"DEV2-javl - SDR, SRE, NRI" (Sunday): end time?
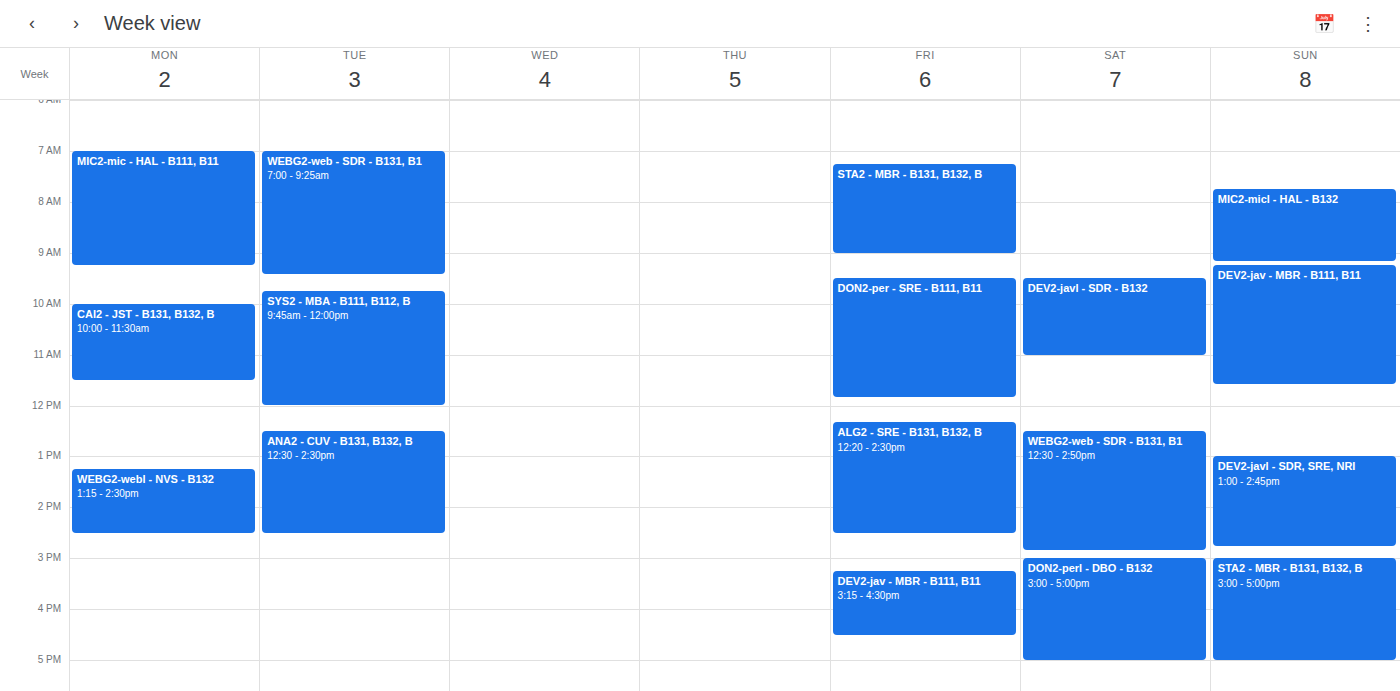
2:45 PM